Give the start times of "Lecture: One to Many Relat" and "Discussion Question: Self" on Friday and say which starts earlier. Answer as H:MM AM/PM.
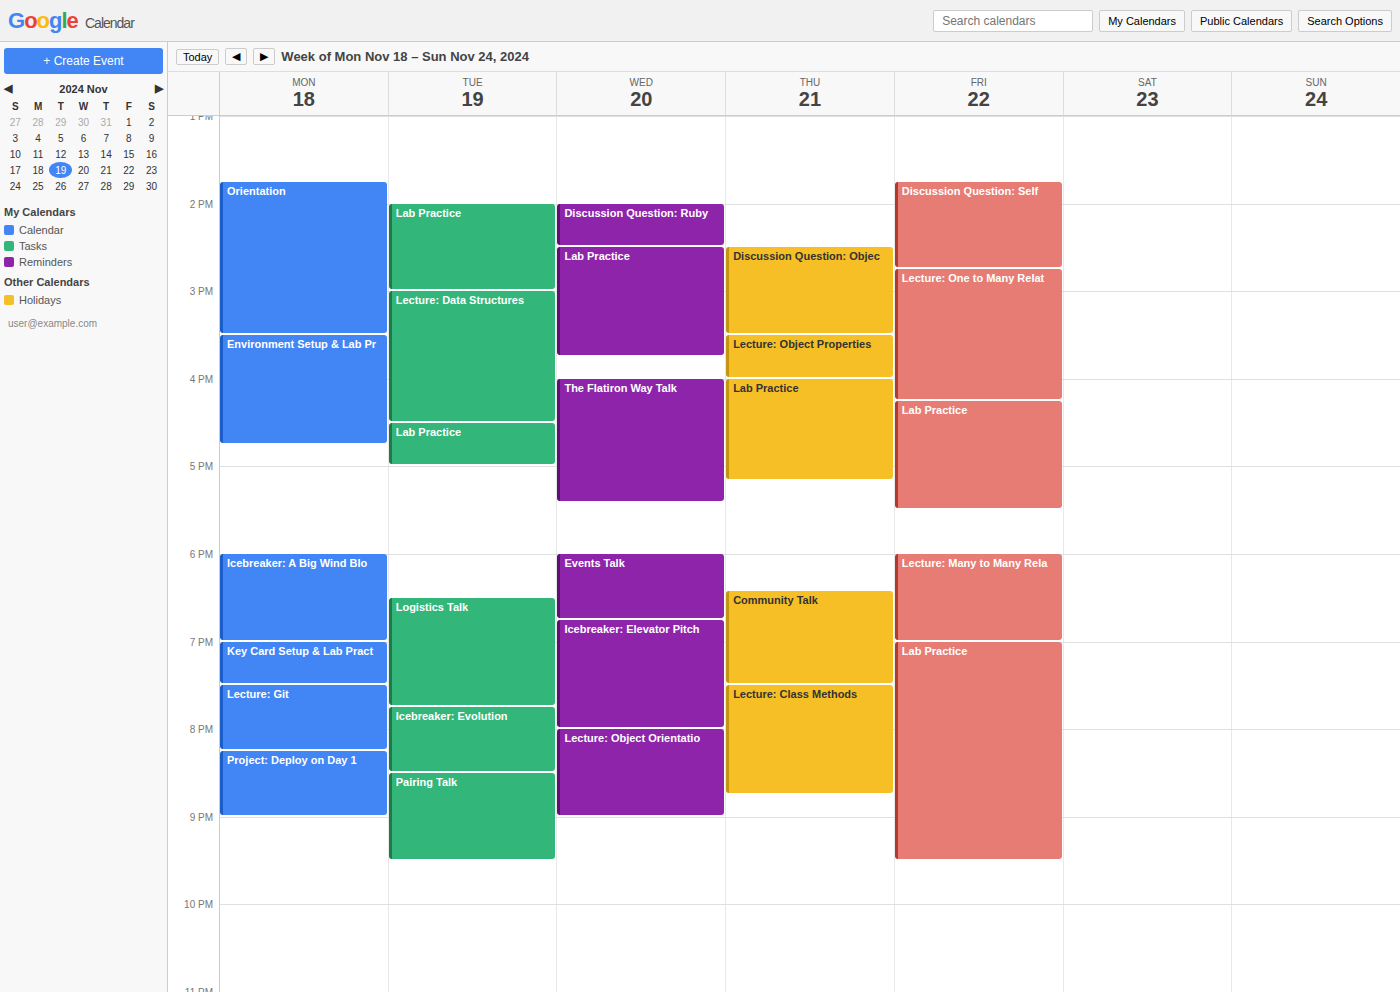
"Discussion Question: Self" 1:45 PM; "Lecture: One to Many Relat" 2:45 PM.